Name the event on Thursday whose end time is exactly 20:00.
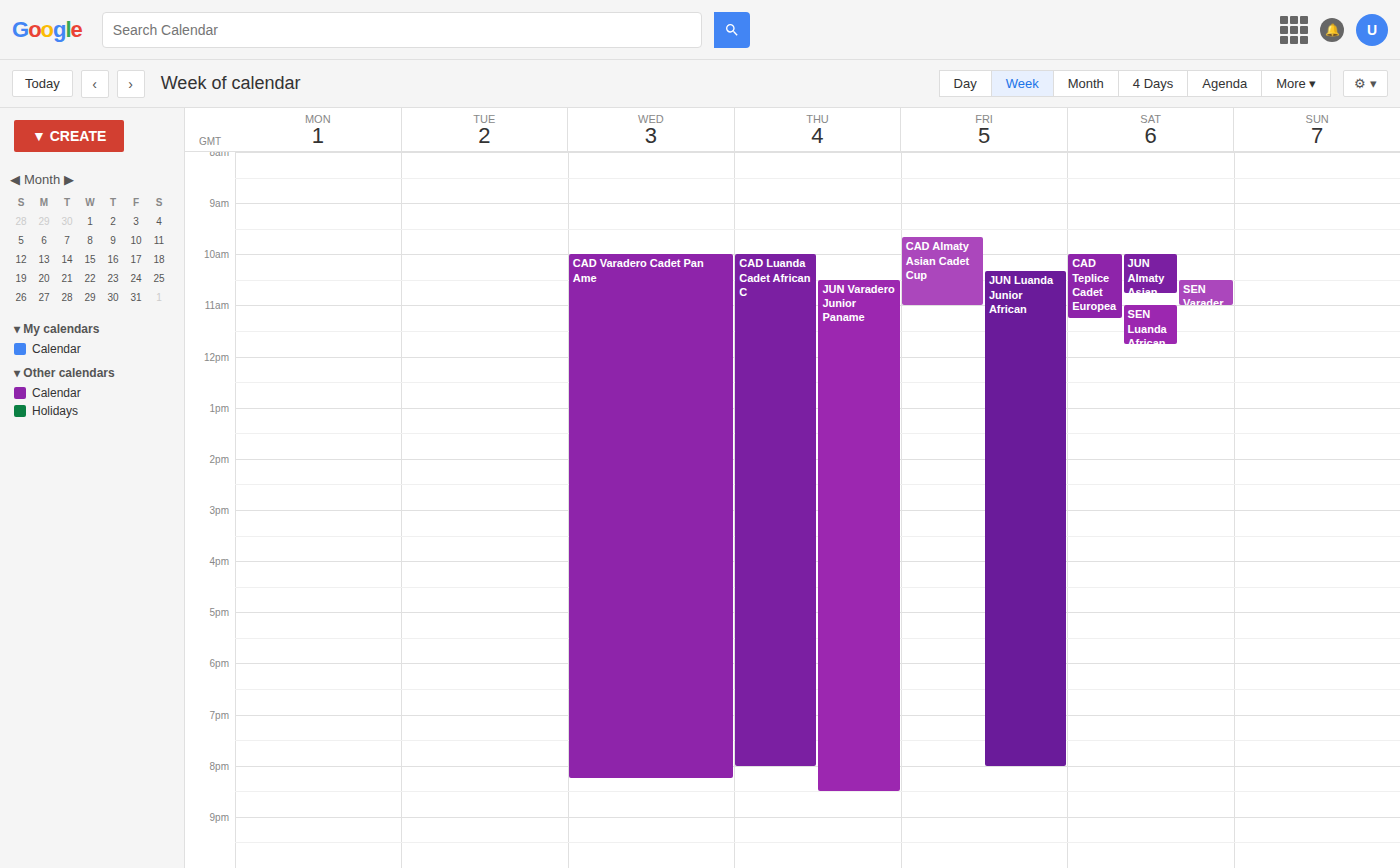
"CAD Luanda Cadet African C"